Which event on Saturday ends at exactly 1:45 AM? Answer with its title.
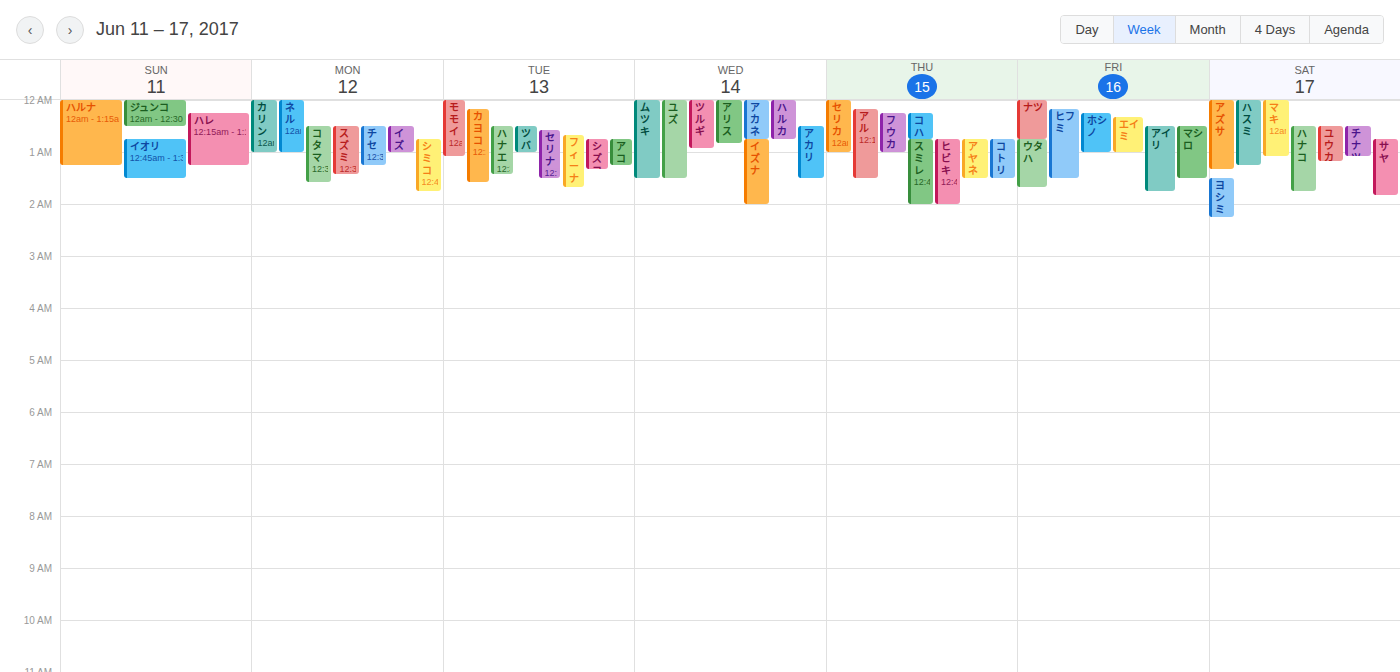
"ハナコ"